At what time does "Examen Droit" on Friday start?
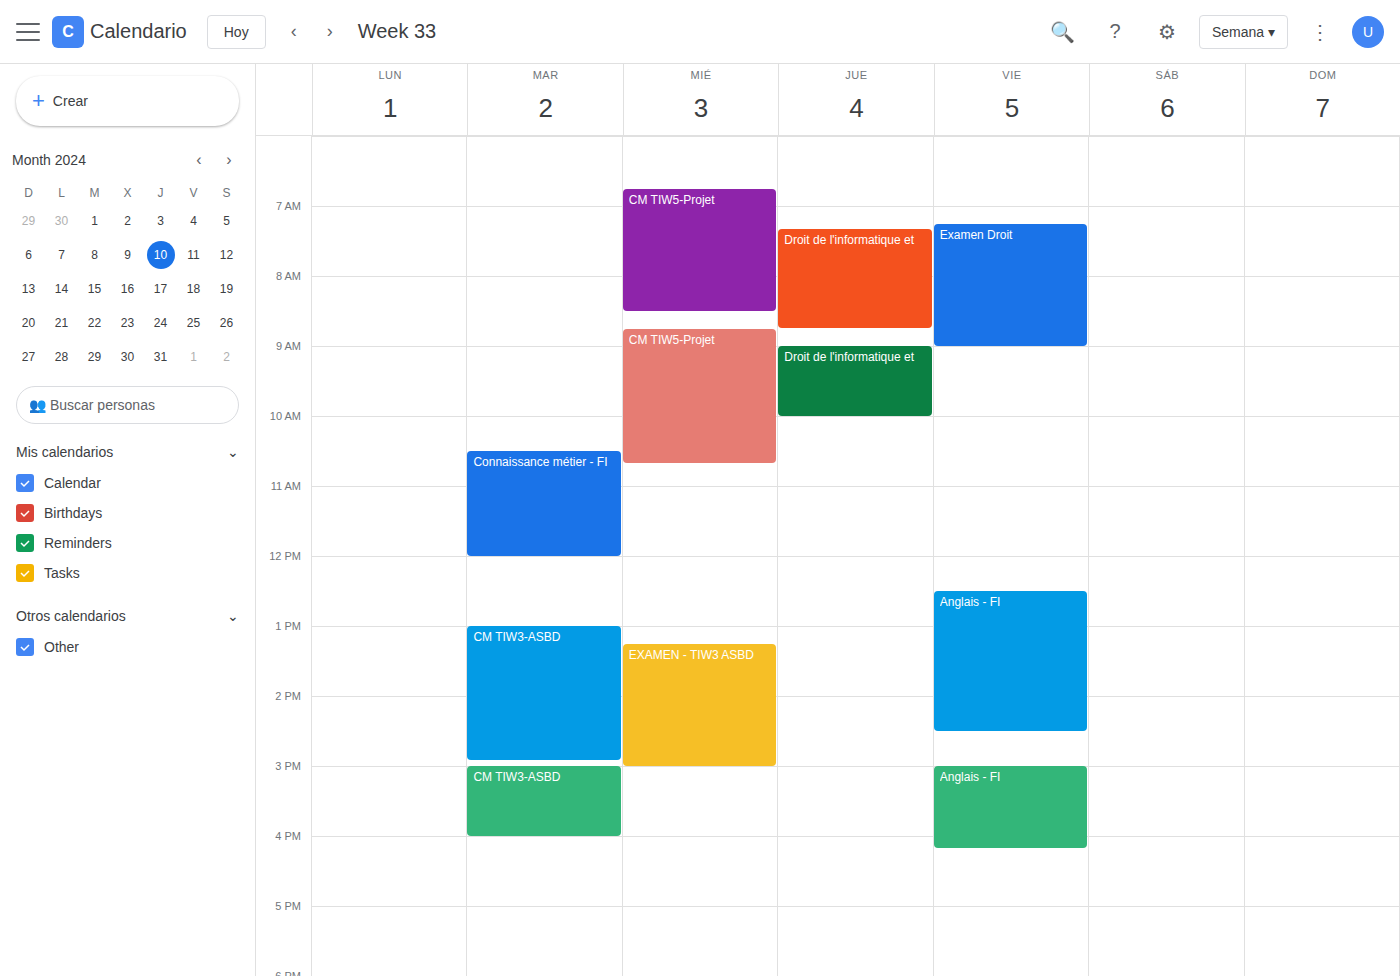
7:15 AM